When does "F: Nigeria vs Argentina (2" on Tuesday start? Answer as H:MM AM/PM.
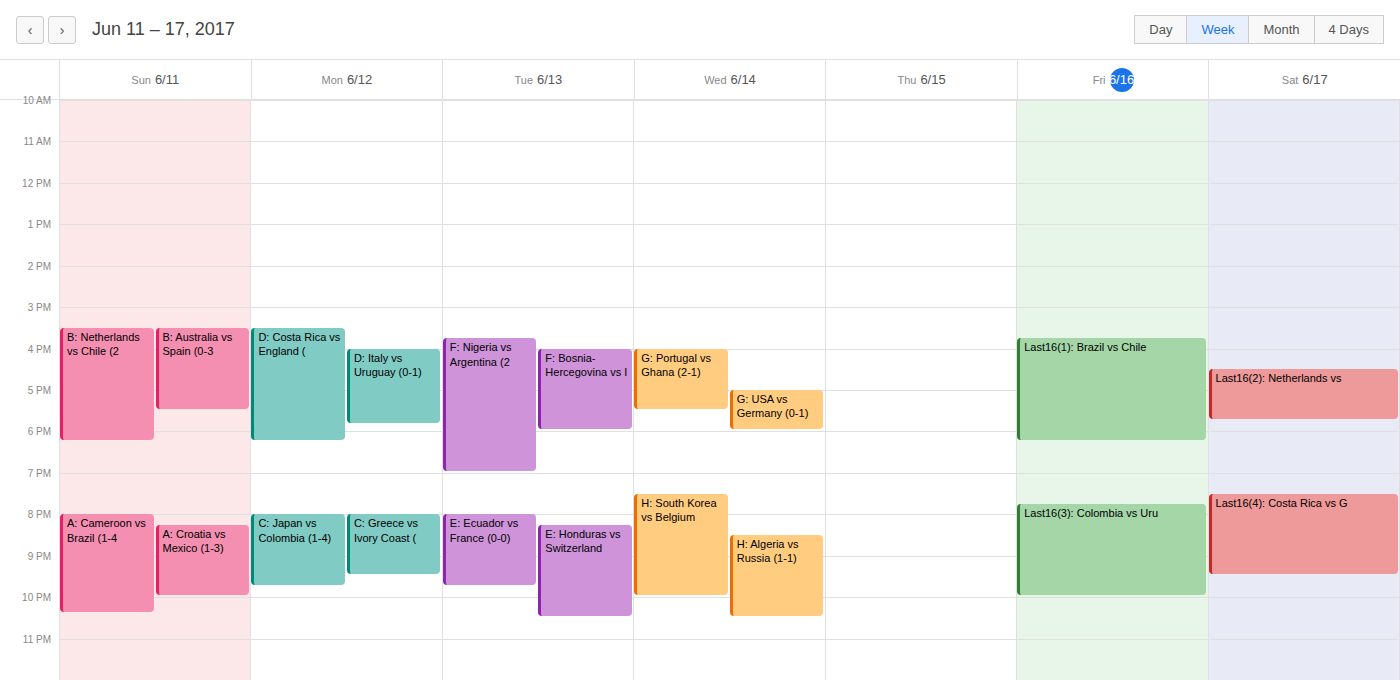
3:45 PM